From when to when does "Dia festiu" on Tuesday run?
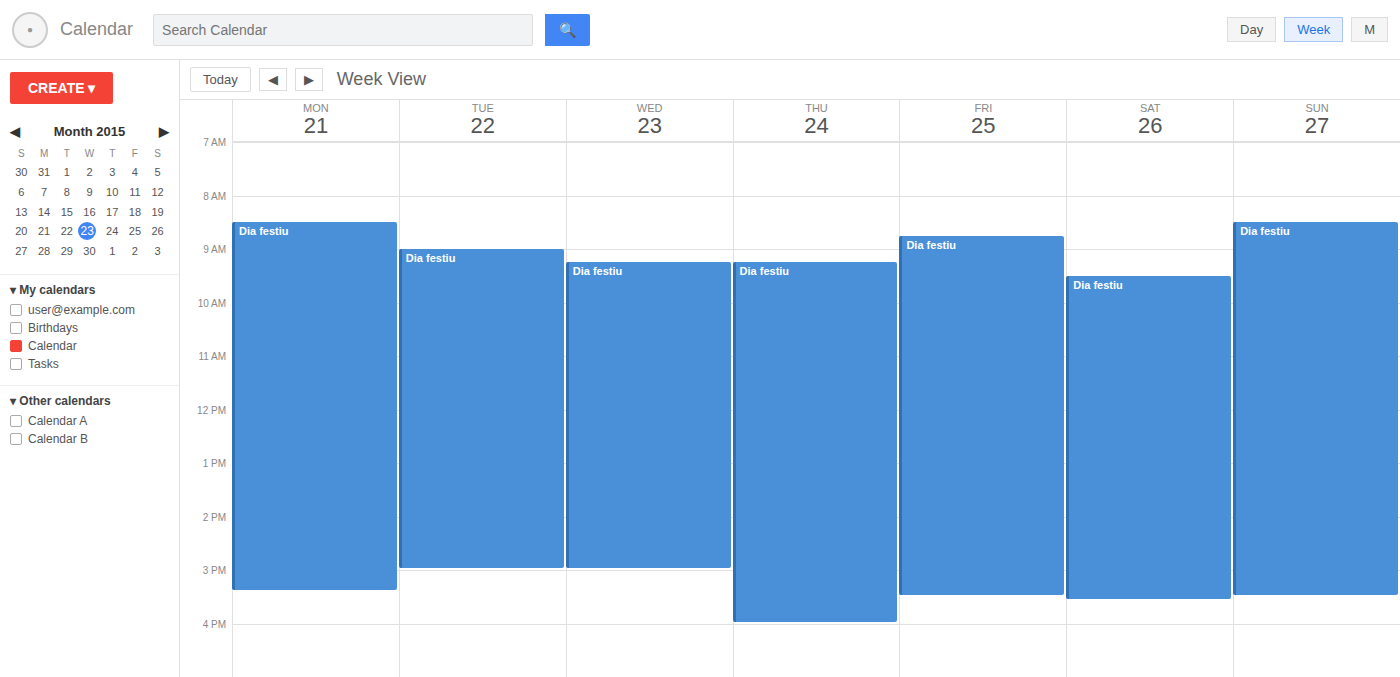
9:00 AM to 3:00 PM